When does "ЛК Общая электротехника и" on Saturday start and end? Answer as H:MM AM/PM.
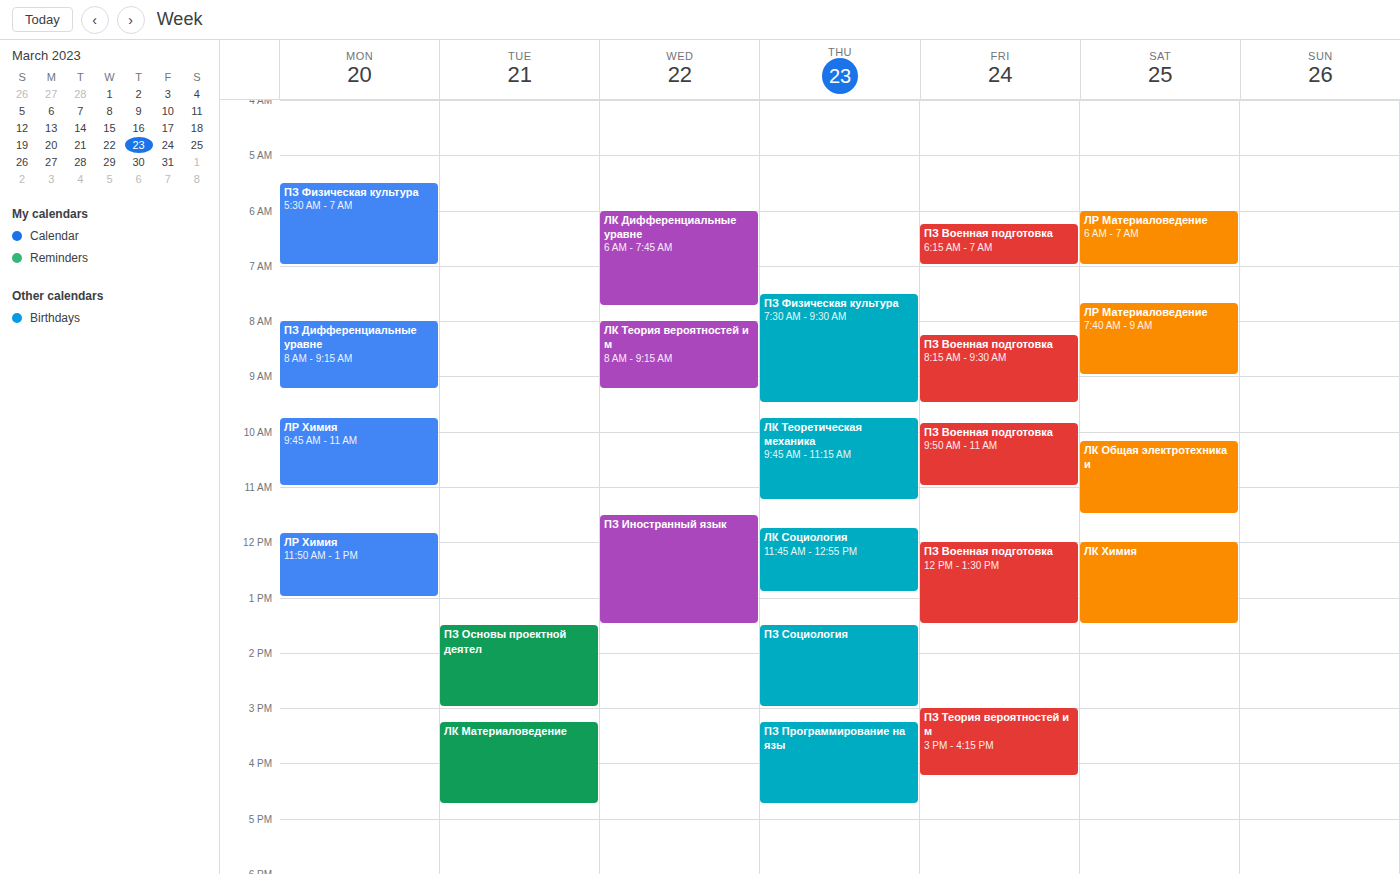
10:10 AM to 11:30 AM